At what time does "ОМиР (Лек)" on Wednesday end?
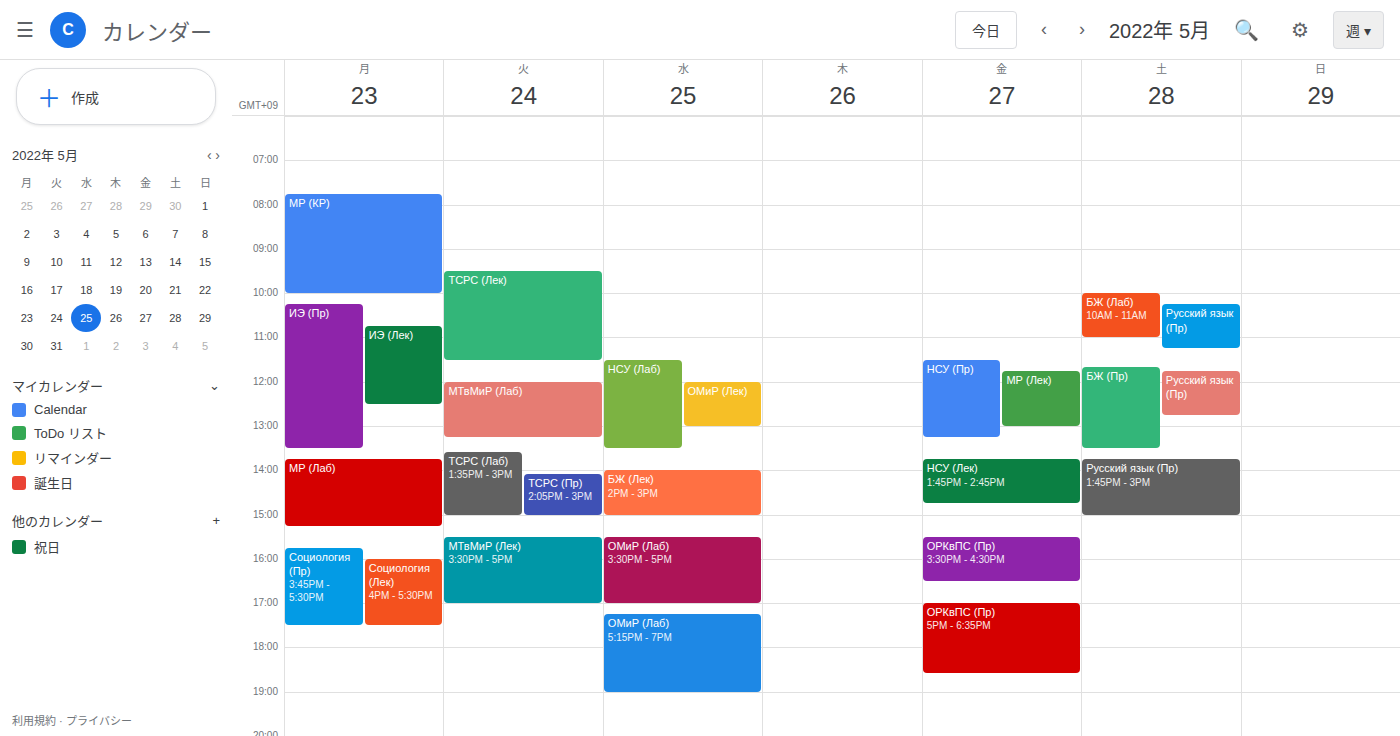
1:00 PM